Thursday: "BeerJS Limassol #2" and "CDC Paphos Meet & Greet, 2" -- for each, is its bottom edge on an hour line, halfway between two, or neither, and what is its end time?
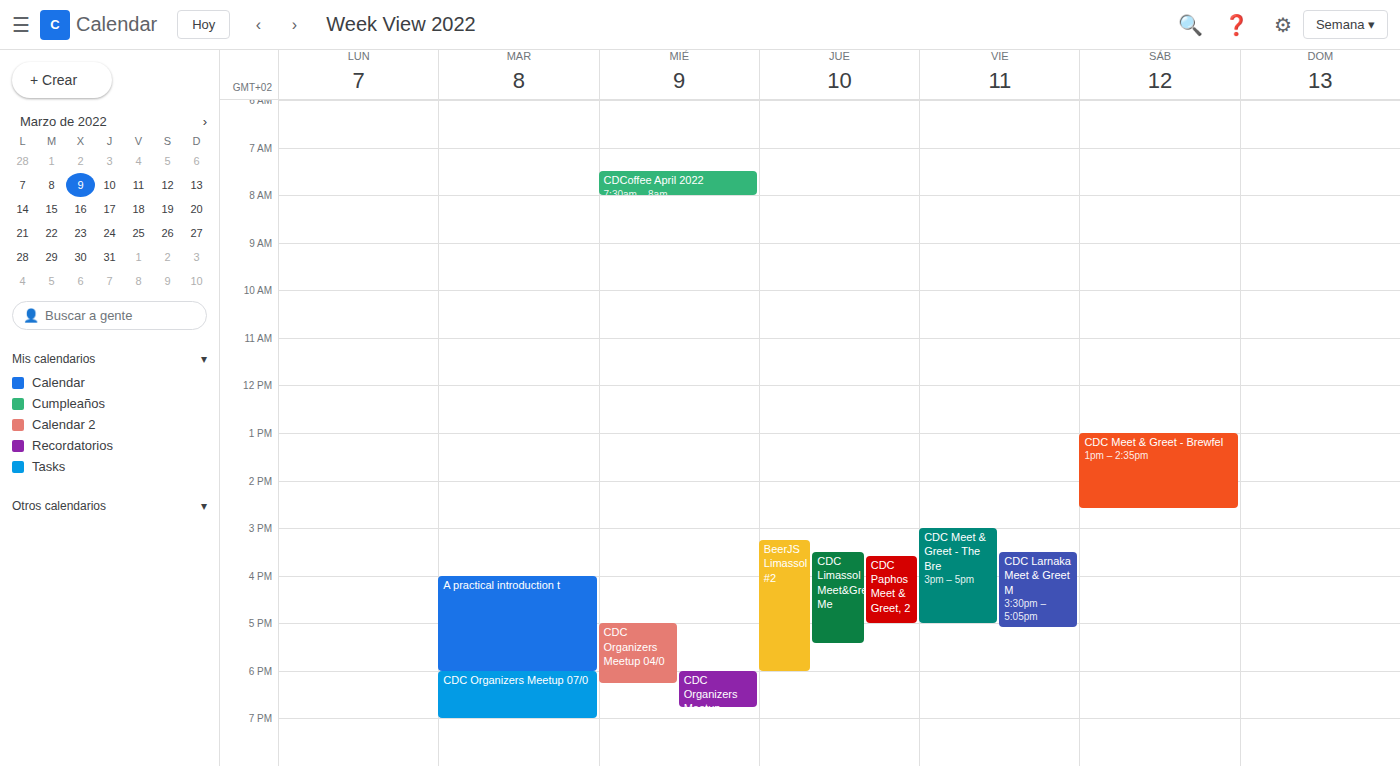
"BeerJS Limassol #2": 6:00 PM, exactly on the 6 PM line. "CDC Paphos Meet & Greet, 2": 5:00 PM, exactly on the 5 PM line.